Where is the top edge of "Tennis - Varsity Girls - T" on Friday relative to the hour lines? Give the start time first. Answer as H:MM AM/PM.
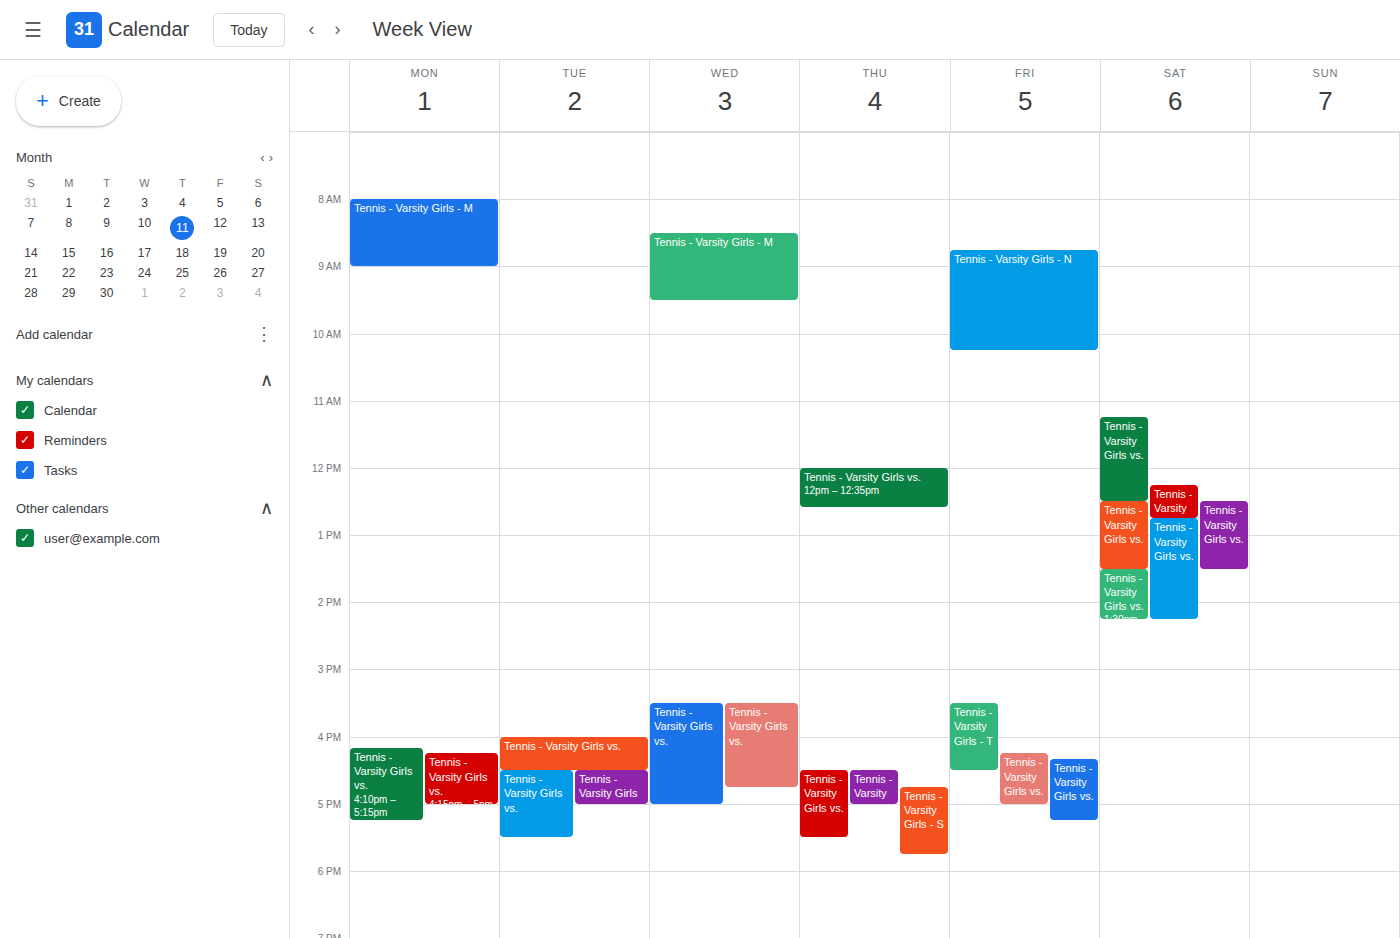
3:30 PM -- halfway between the 3 PM and 4 PM lines.